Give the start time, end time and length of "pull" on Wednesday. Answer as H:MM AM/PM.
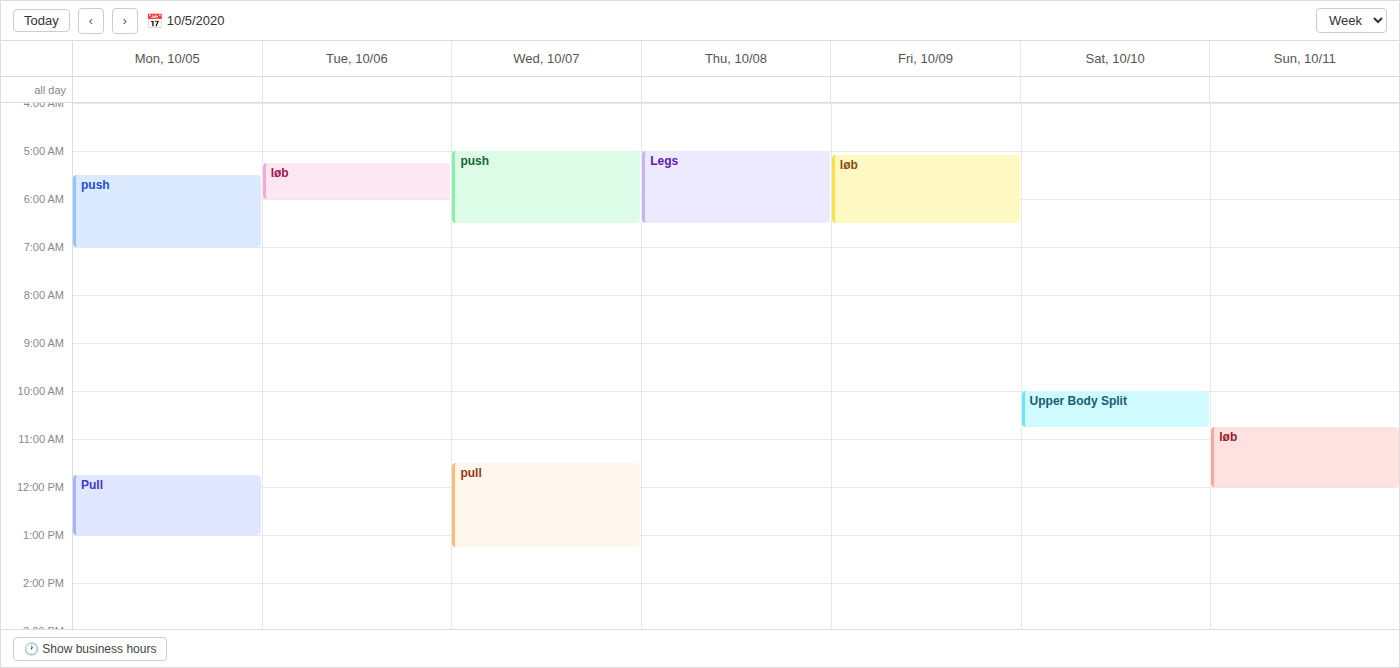
11:30 AM to 1:15 PM, 1 hour 45 minutes